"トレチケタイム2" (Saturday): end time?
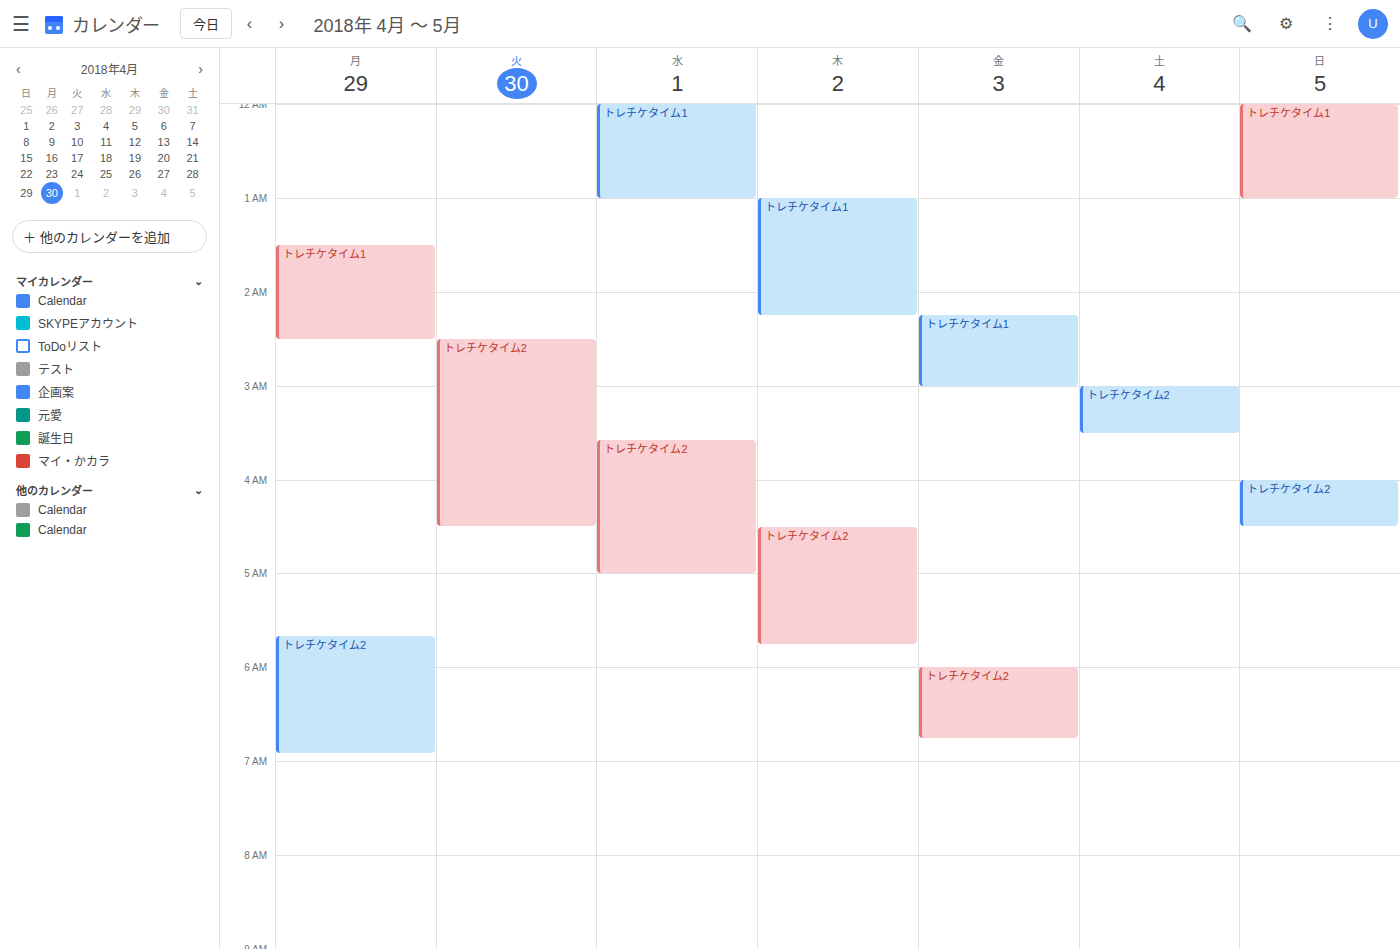
03:30